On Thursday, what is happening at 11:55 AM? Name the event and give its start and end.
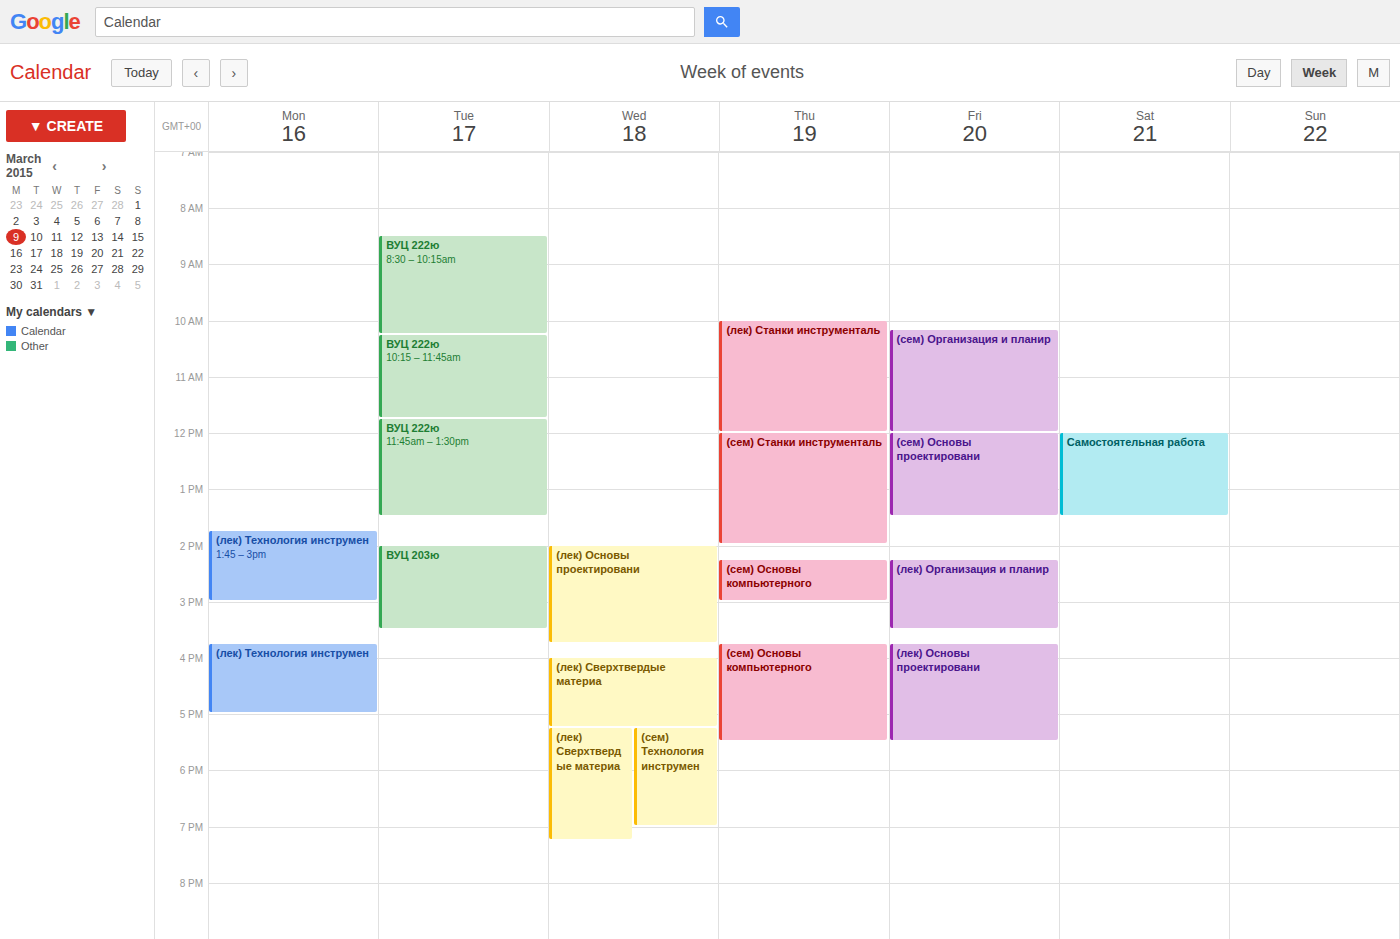
"(лек) Станки инструменталь", 10:00 AM to 12:00 PM